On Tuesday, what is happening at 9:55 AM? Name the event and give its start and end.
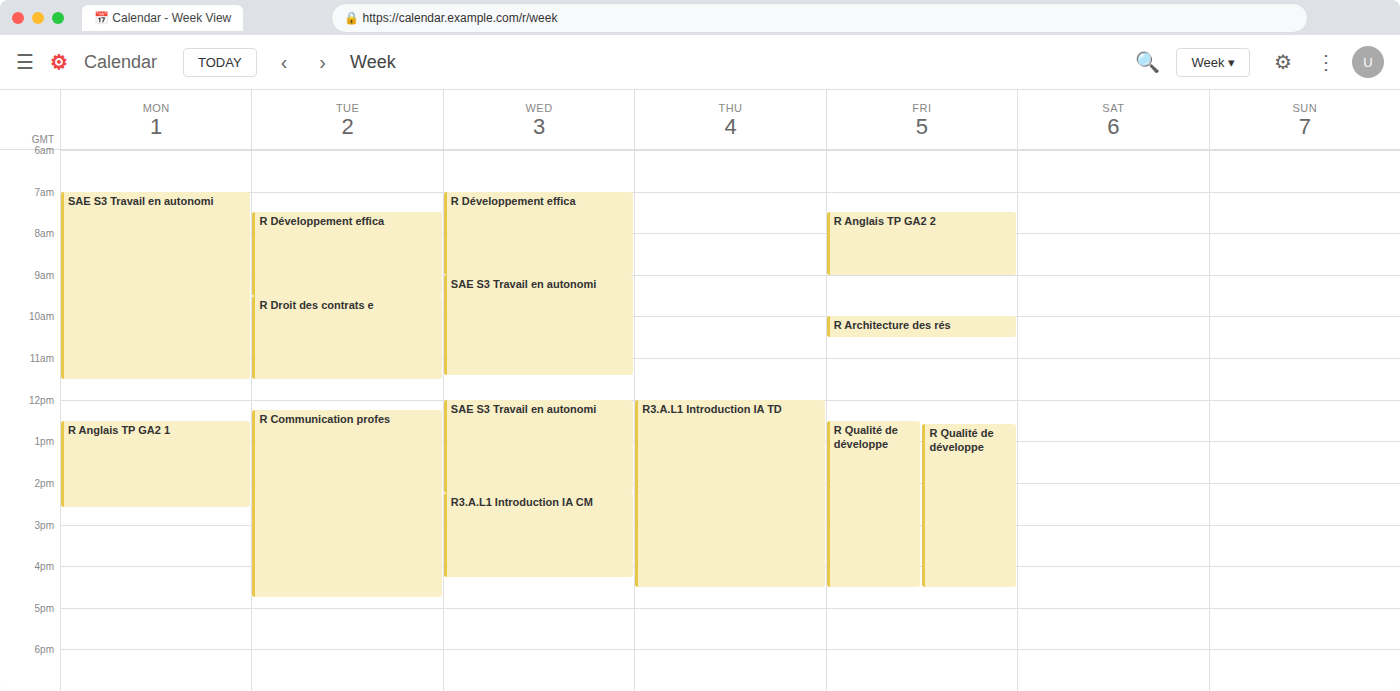
"R Droit des contrats e", 9:30 AM to 11:30 AM